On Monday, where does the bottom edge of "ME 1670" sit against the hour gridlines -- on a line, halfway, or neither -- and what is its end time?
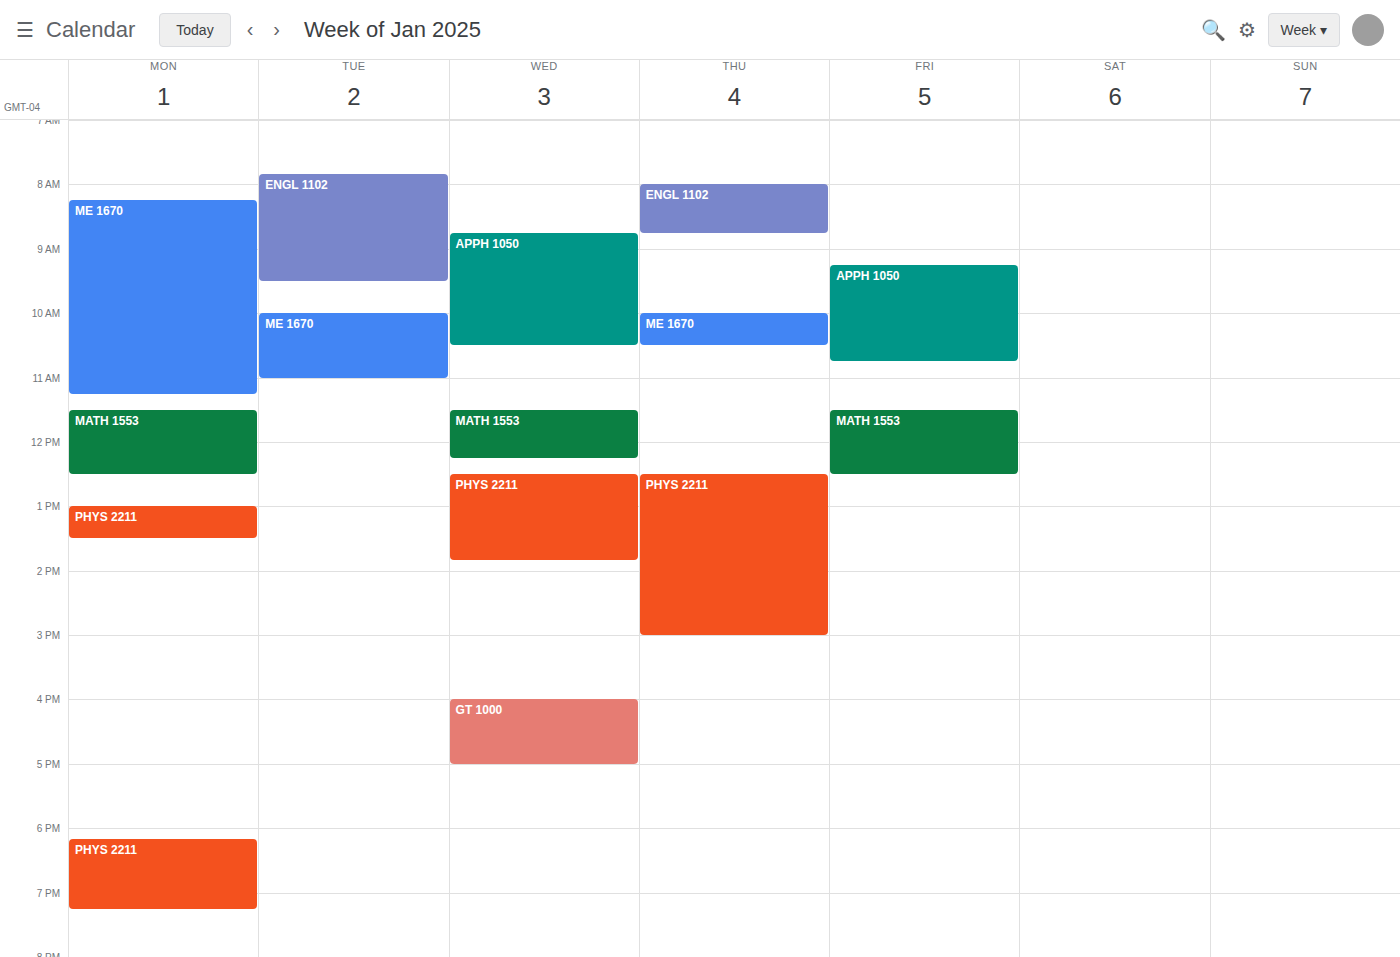
11:15 AM -- neither: a quarter of the way from the 11 AM line to the 12 PM line.